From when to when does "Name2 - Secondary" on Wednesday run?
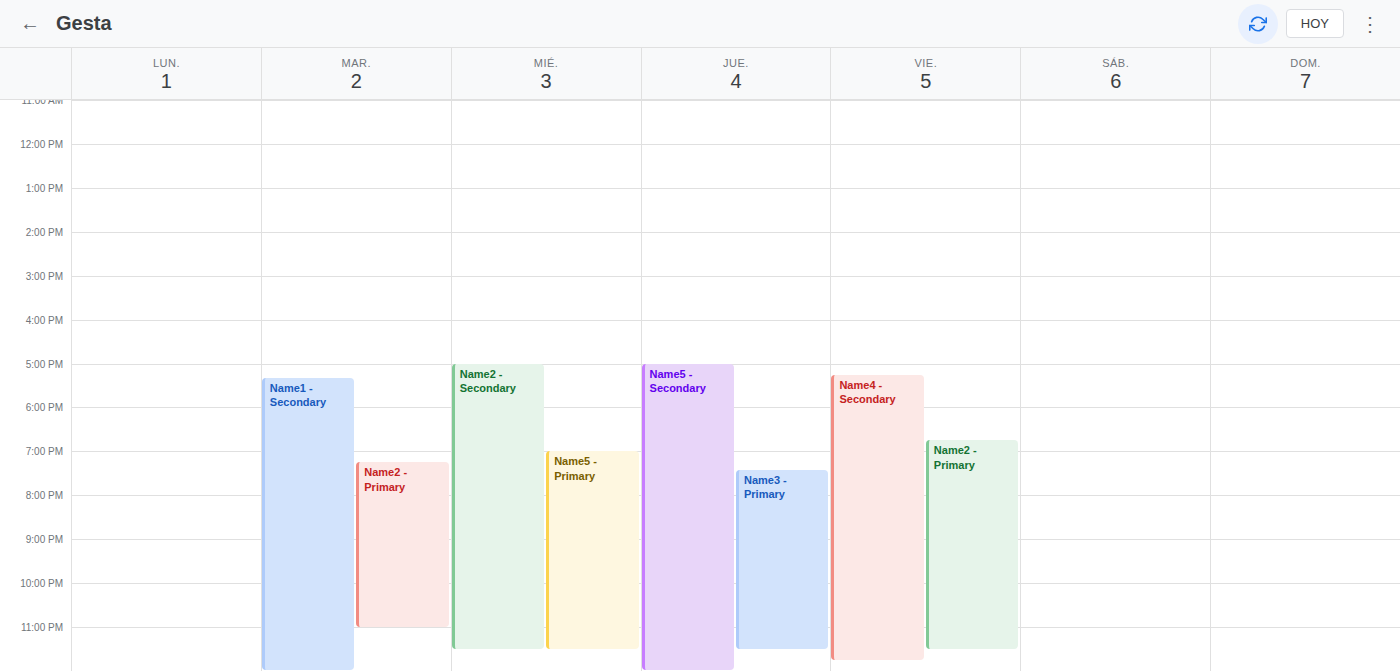
5:00 PM to 11:30 PM